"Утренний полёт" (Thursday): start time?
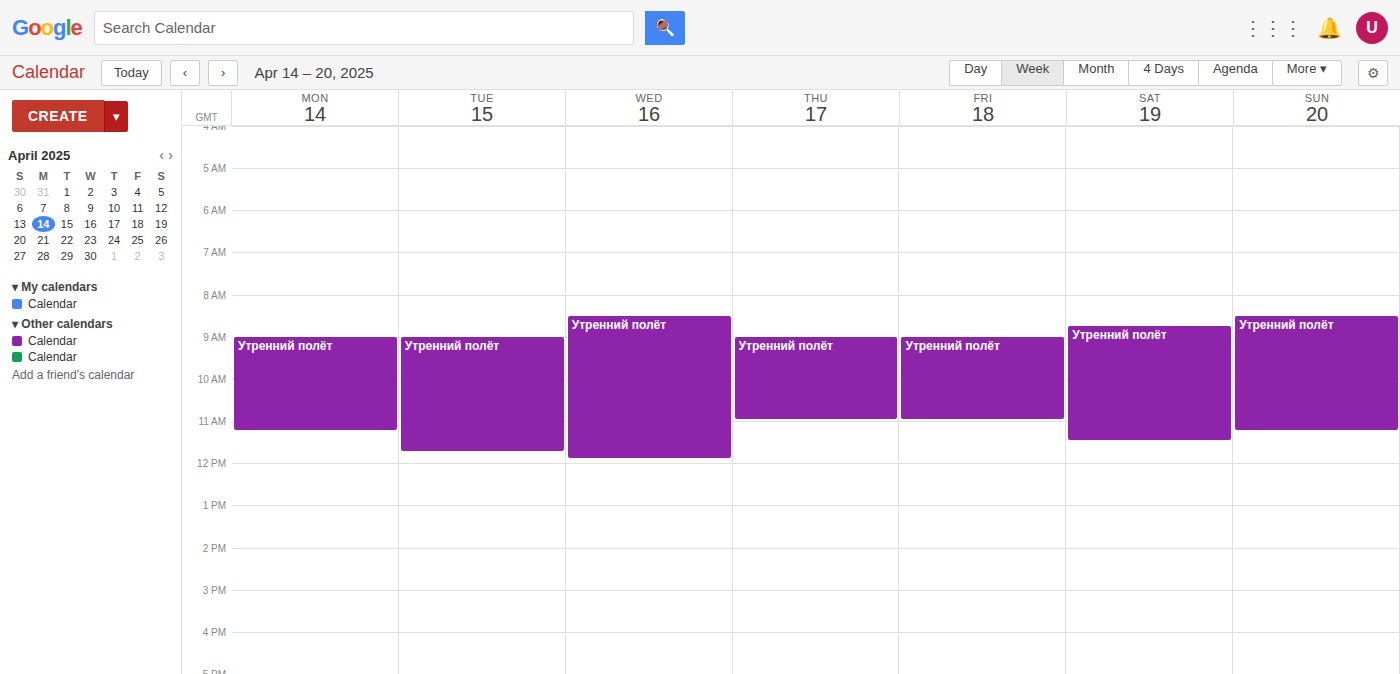
9:00 AM